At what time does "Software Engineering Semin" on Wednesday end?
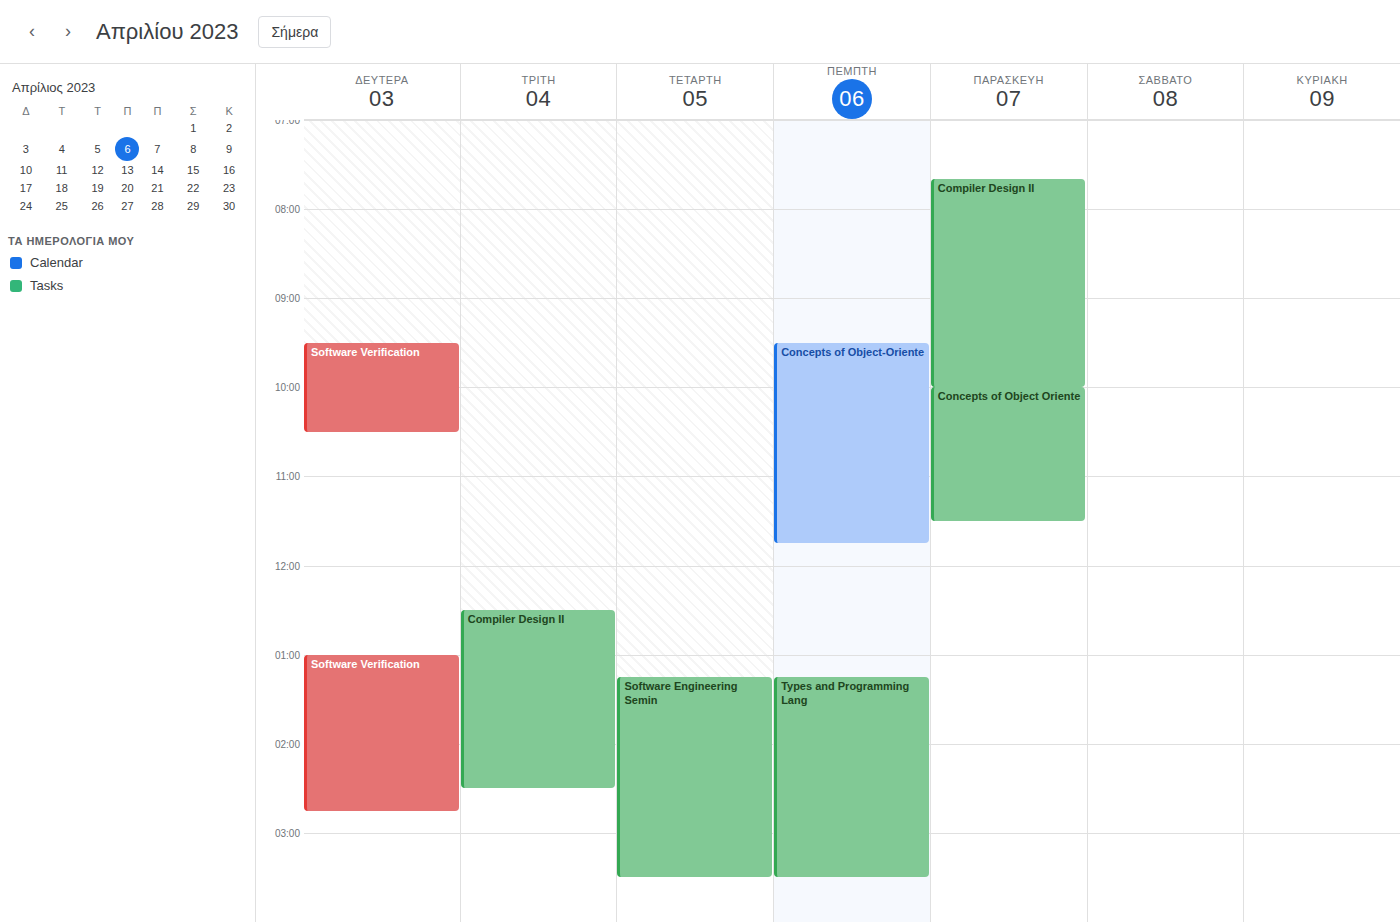
3:30 PM